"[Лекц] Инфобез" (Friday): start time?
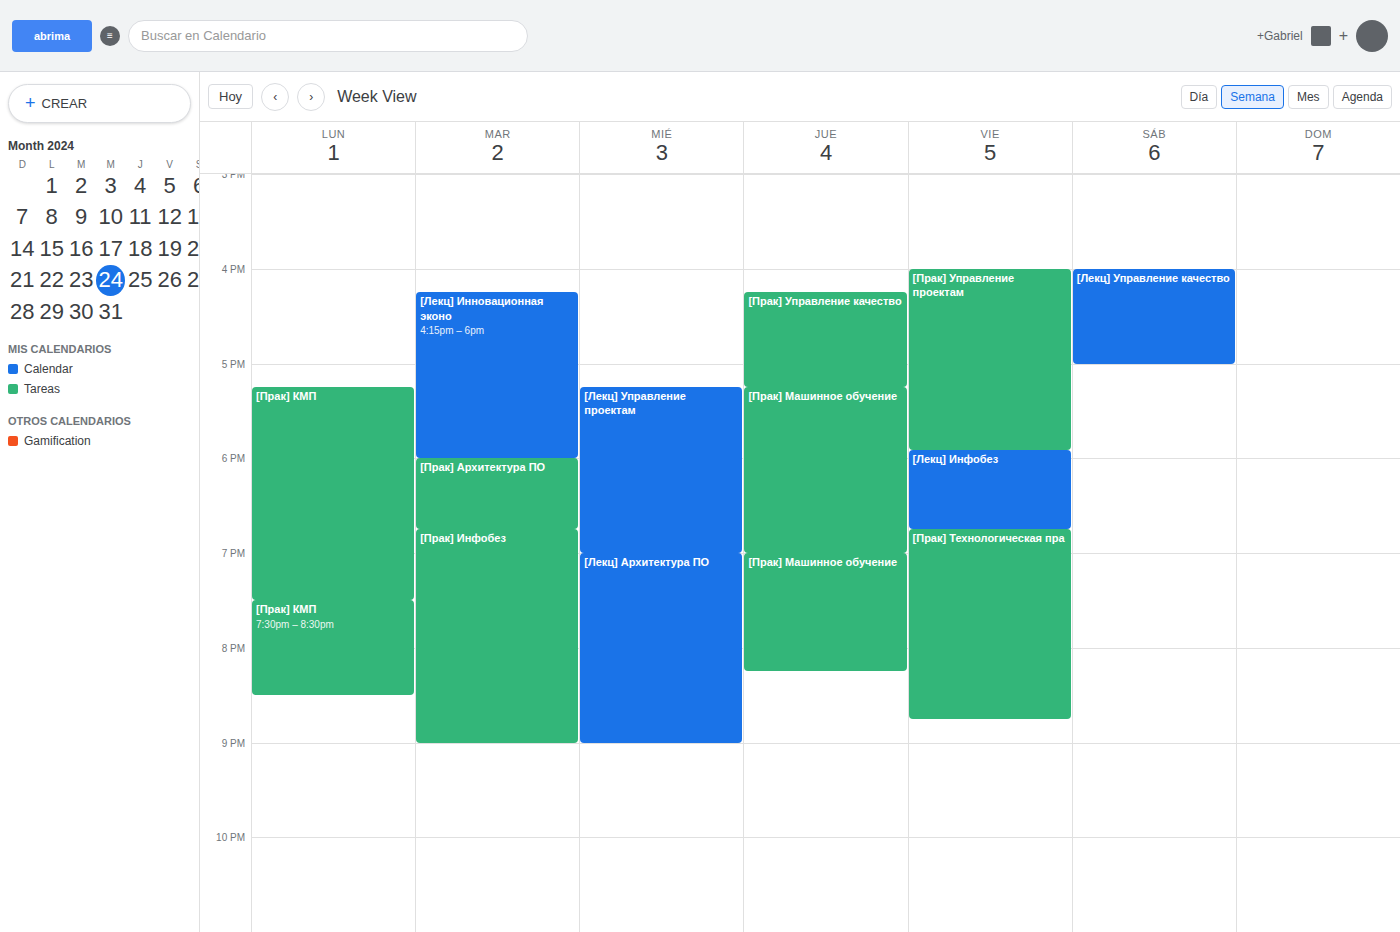
5:55 PM